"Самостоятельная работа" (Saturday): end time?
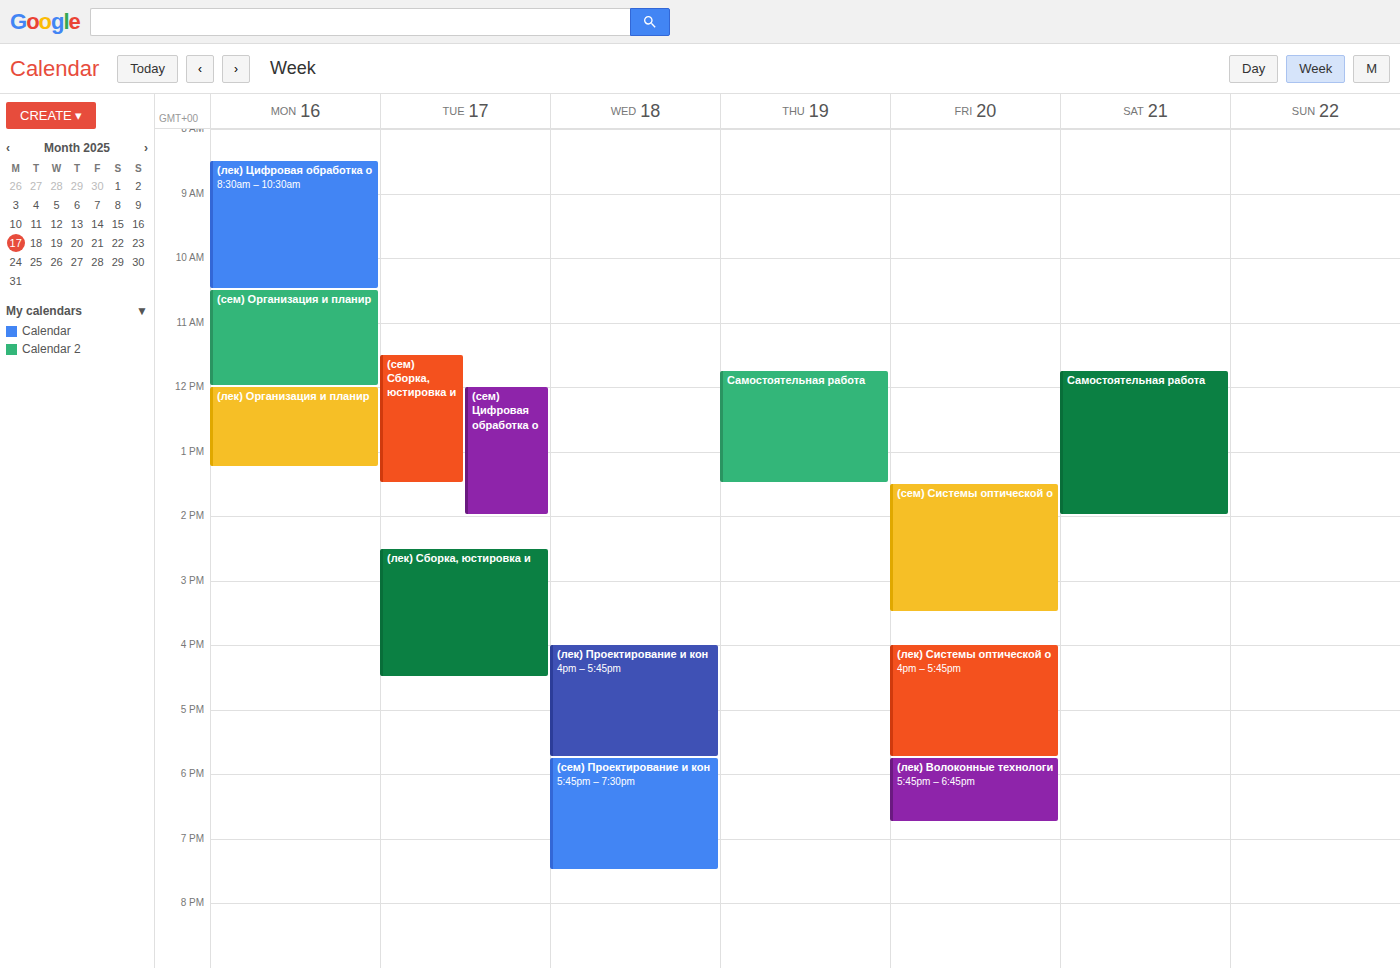
2:00 PM